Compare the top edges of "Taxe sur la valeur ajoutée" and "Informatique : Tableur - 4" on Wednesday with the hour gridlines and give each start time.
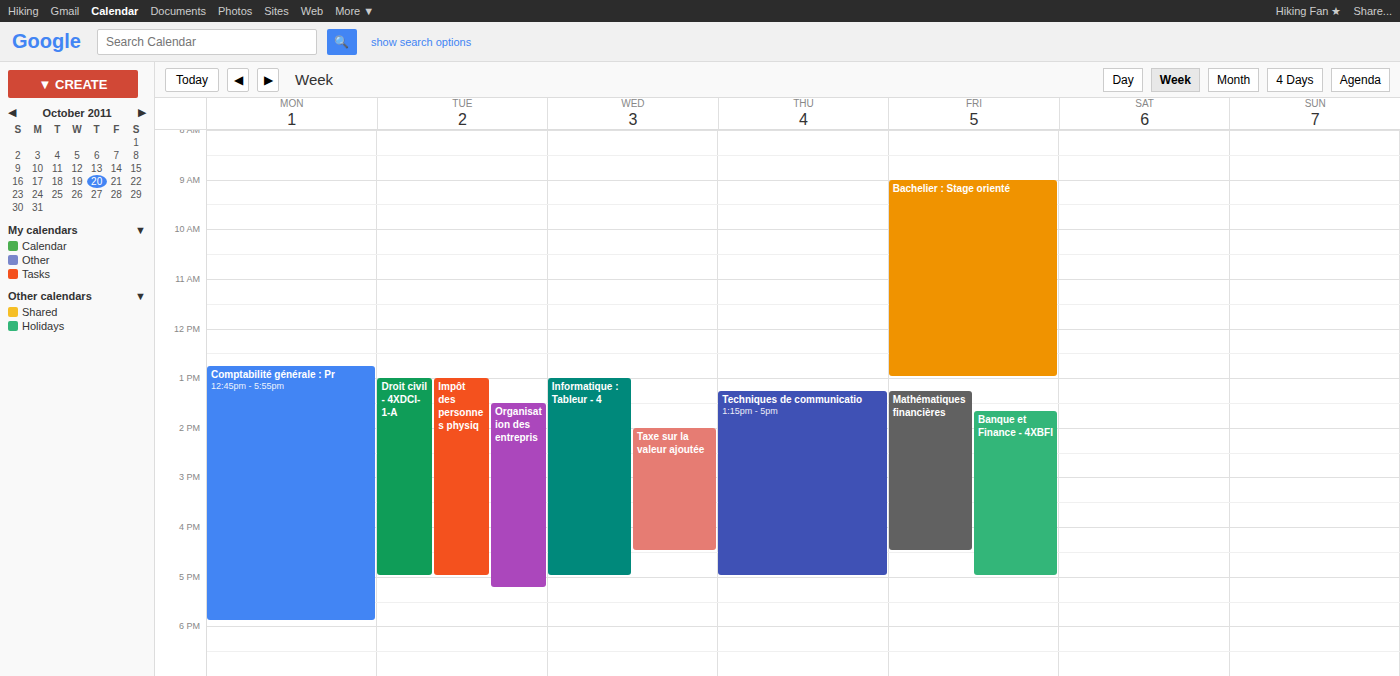
"Taxe sur la valeur ajoutée": 2:00 PM, exactly on the 2 PM line. "Informatique : Tableur - 4": 1:00 PM, exactly on the 1 PM line.